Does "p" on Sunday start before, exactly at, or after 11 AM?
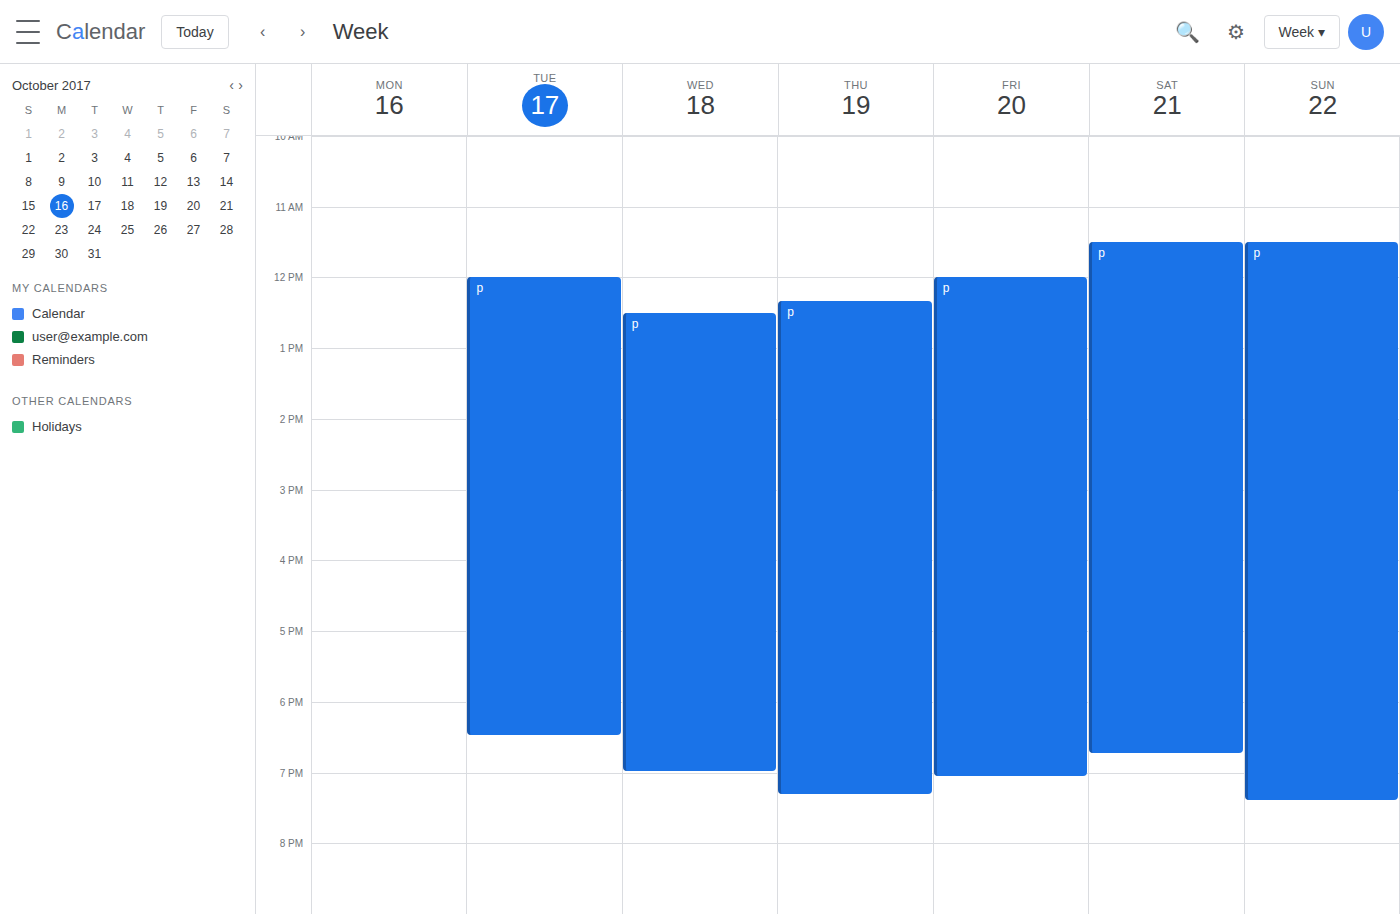
11:30 AM -- after 11 AM, 30 minutes below the 11 AM line.